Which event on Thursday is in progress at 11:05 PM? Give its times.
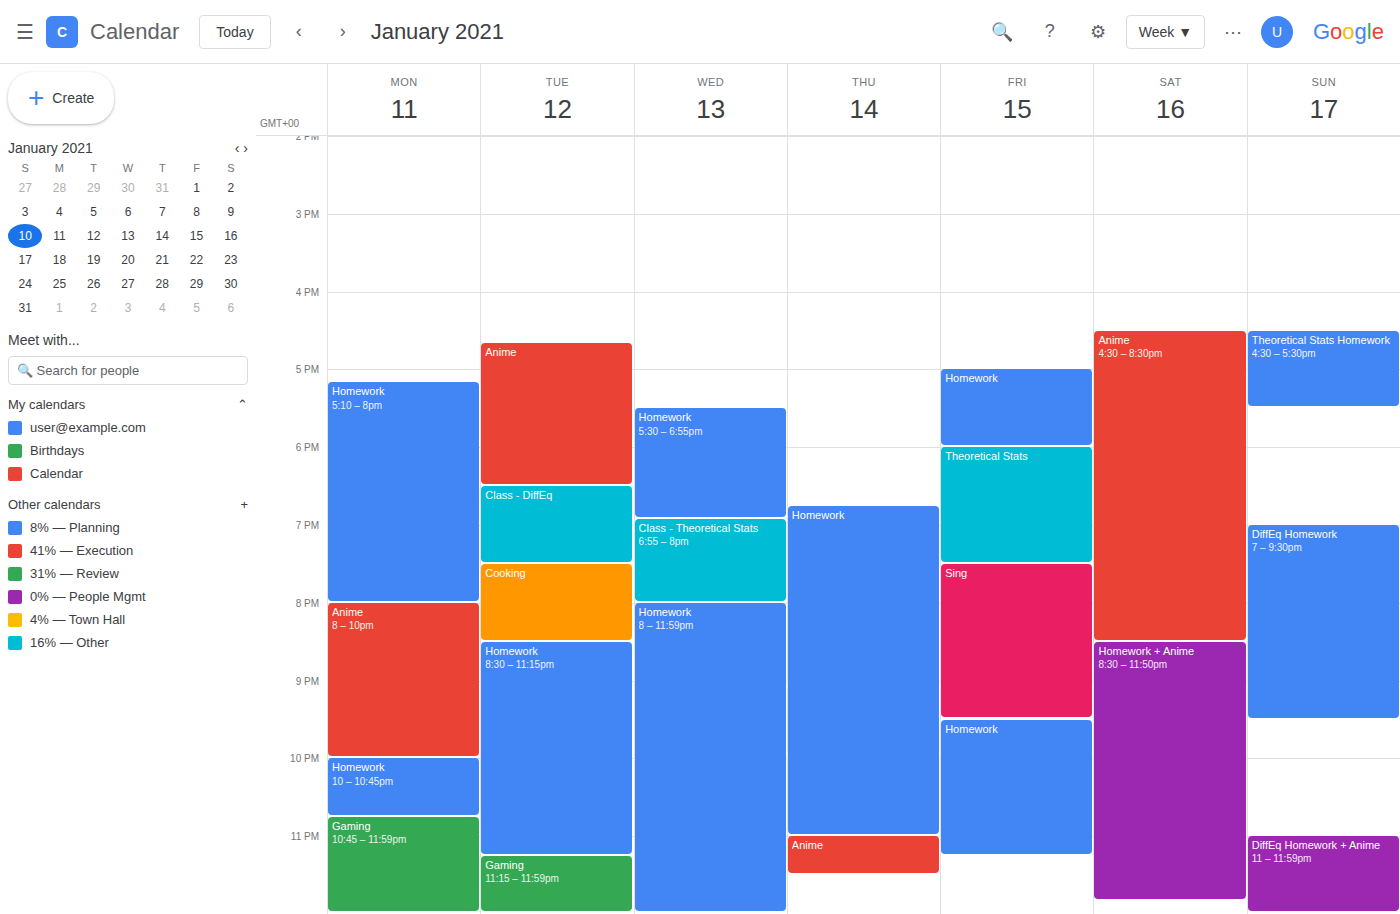
"Anime", 11:00 PM to 11:30 PM